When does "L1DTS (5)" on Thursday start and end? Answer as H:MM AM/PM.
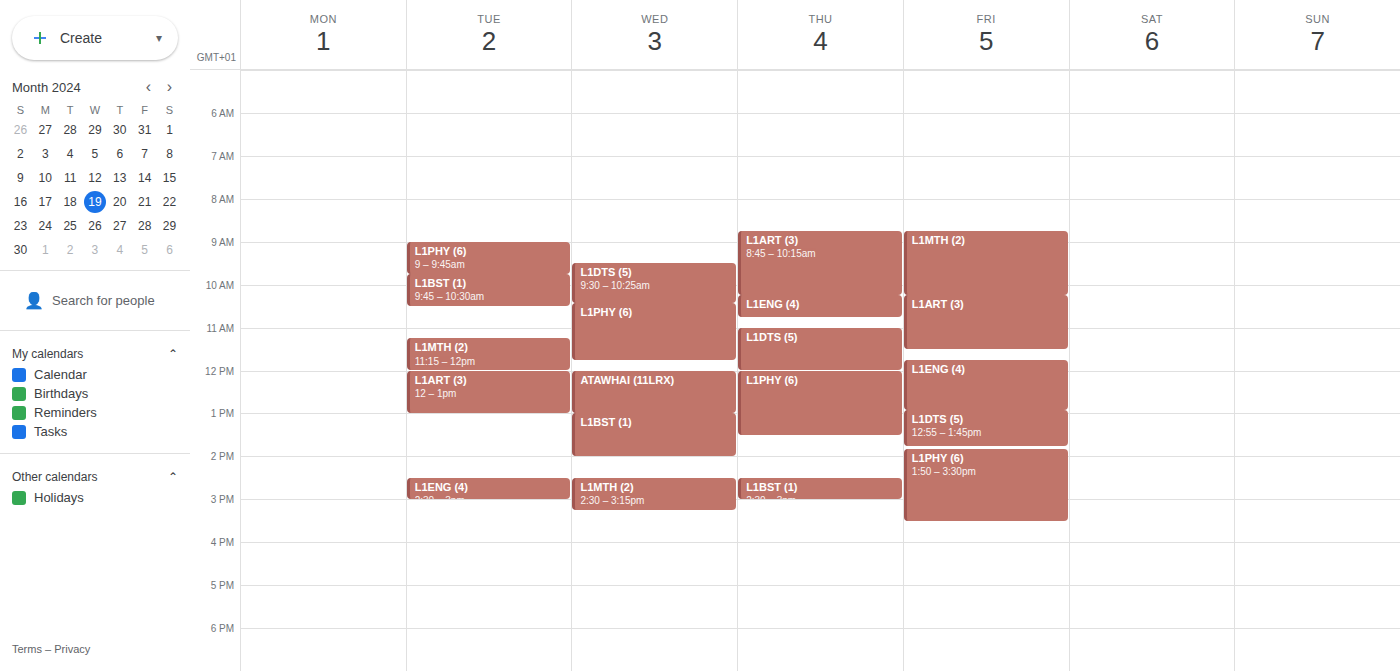
11:00 AM to 12:00 PM